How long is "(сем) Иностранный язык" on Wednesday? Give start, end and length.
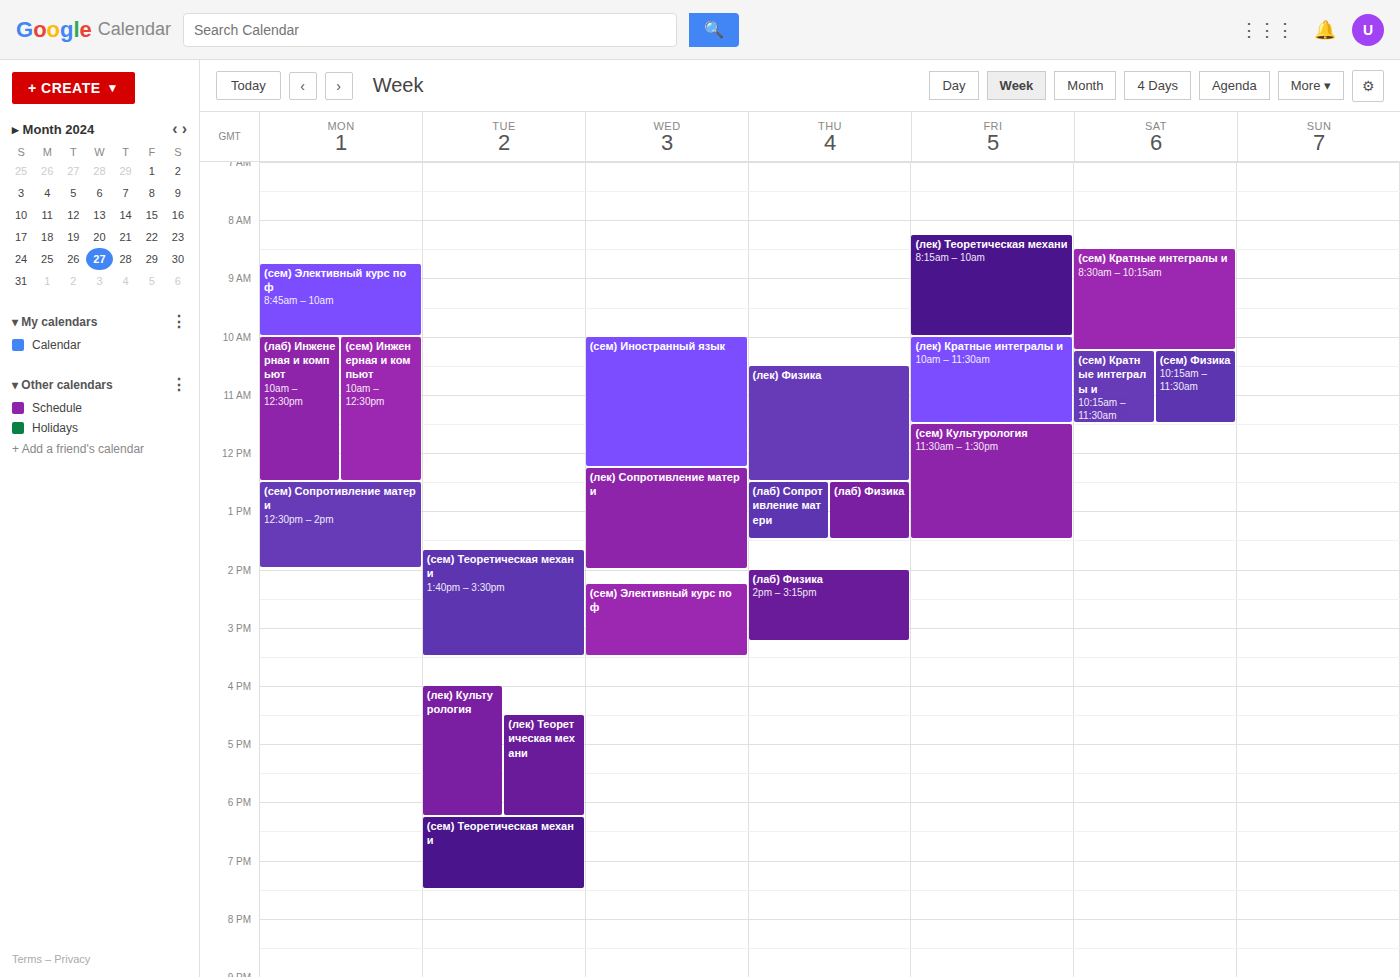
10:00 to 12:15, 2 hours 15 minutes